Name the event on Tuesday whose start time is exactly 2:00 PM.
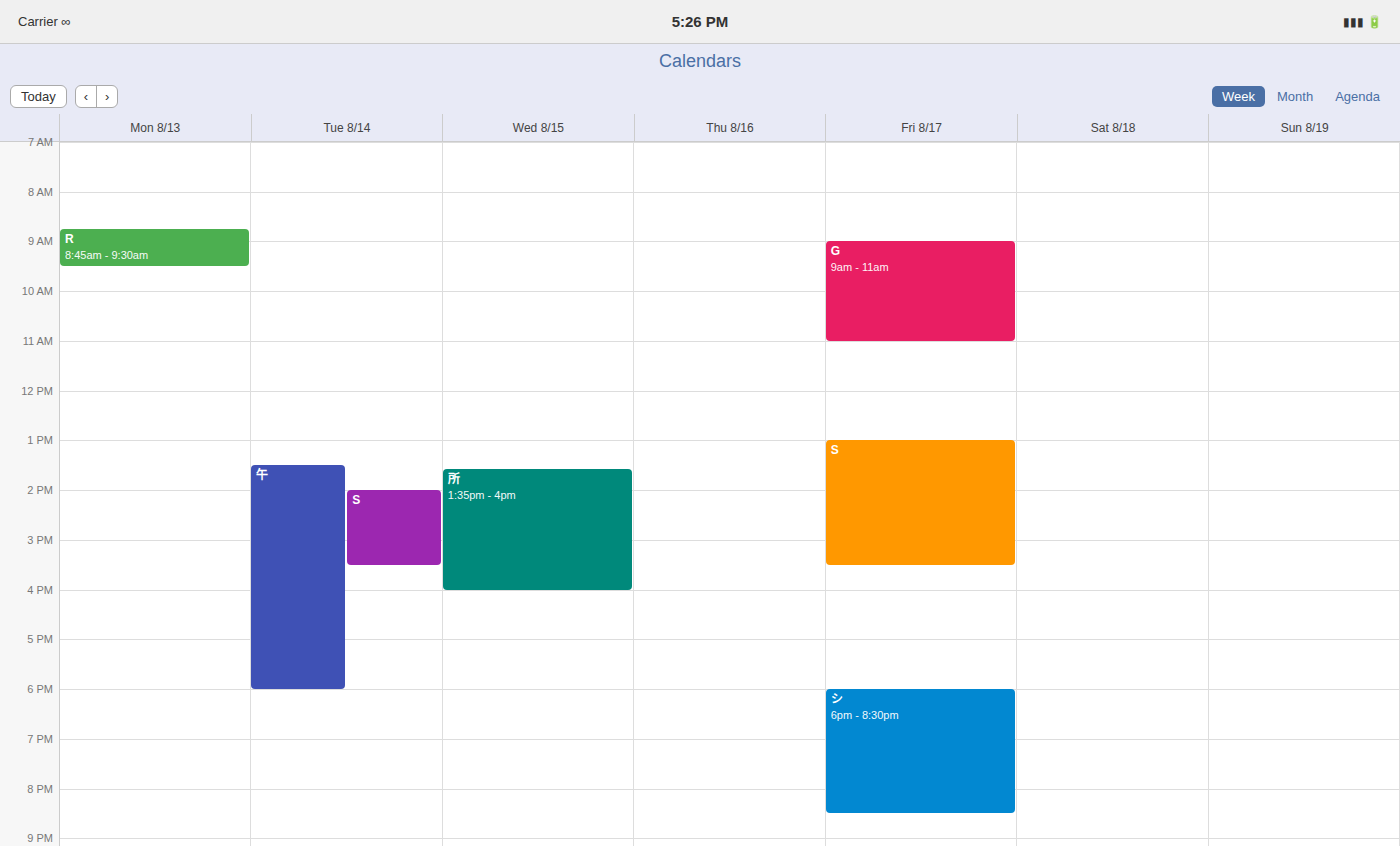
"S"